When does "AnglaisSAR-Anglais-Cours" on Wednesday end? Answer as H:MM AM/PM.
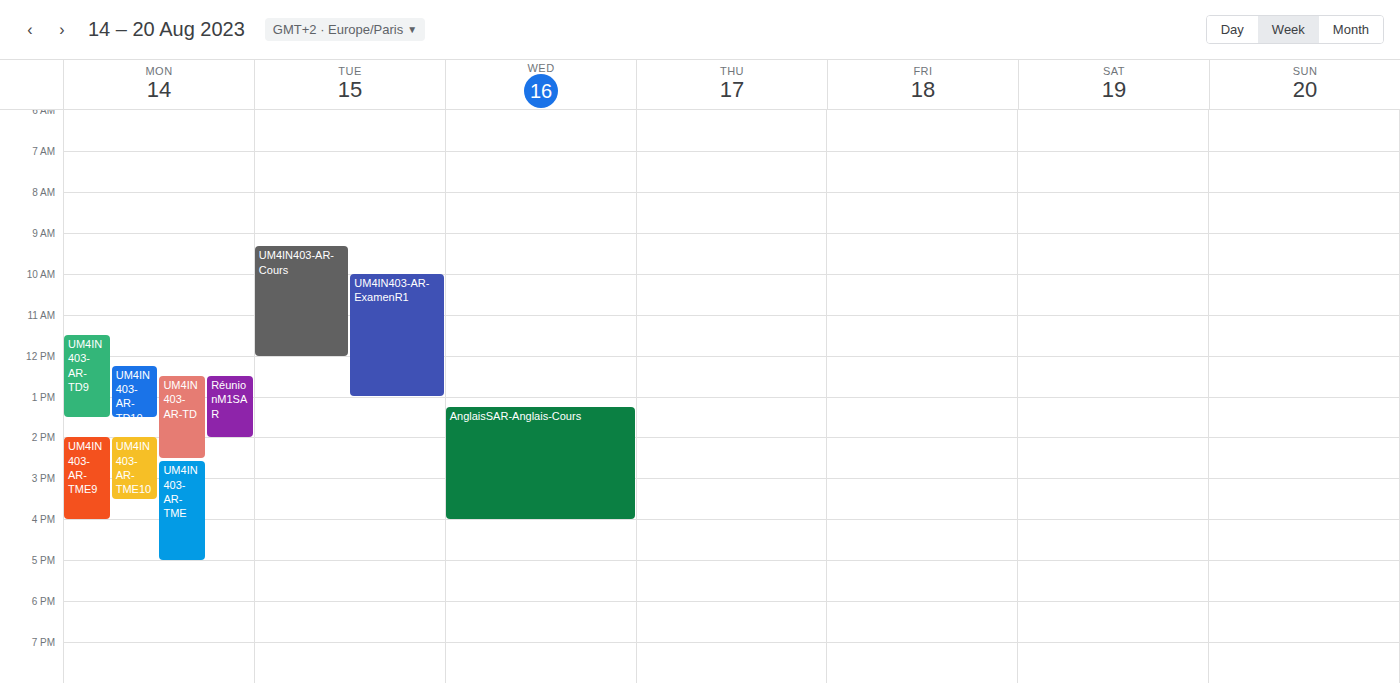
4:00 PM